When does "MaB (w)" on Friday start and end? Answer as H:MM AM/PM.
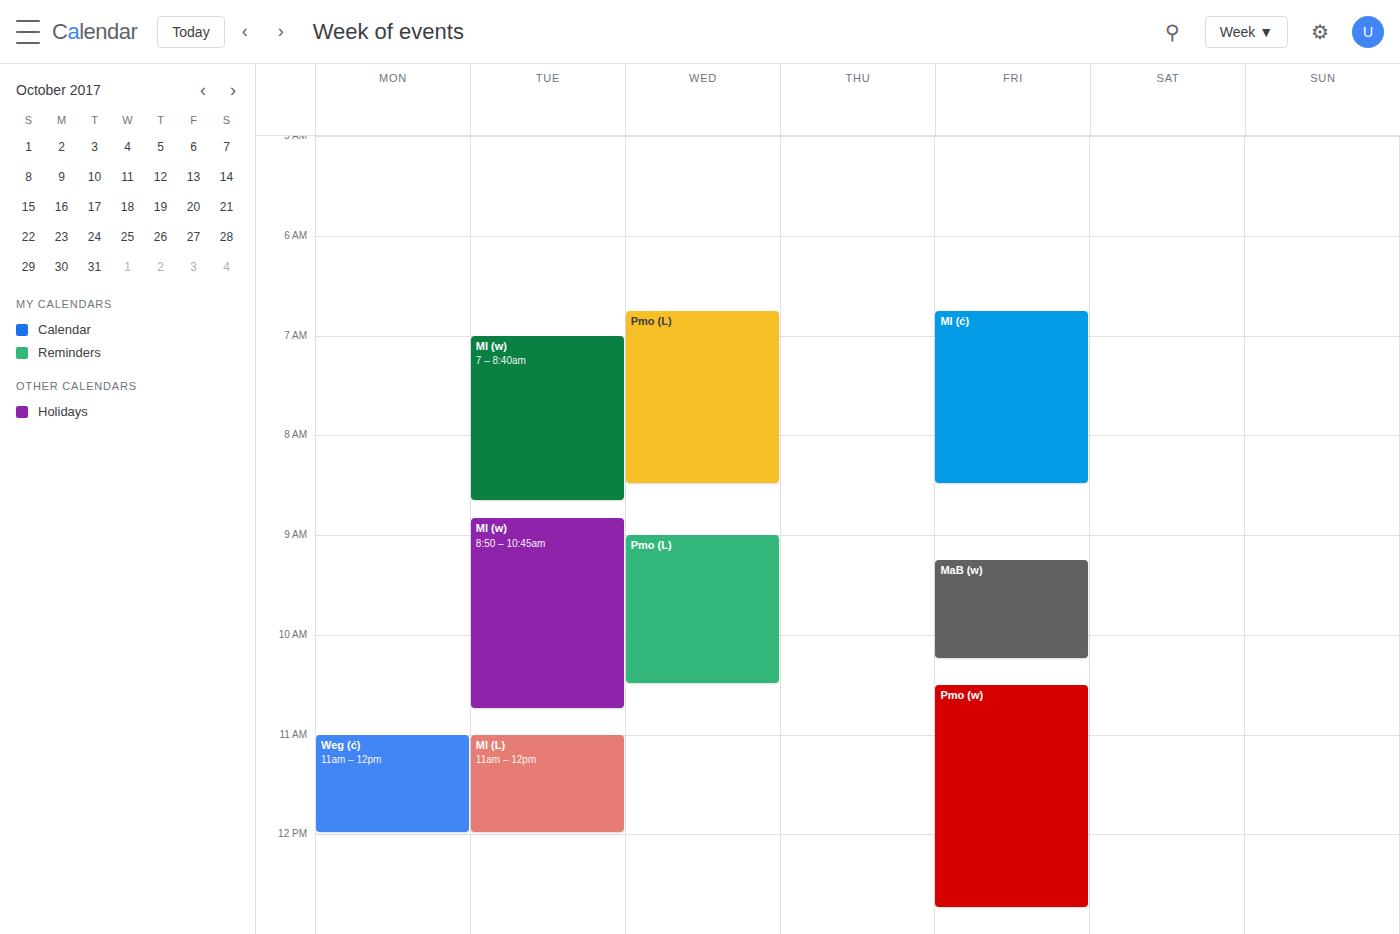
9:15 AM to 10:15 AM